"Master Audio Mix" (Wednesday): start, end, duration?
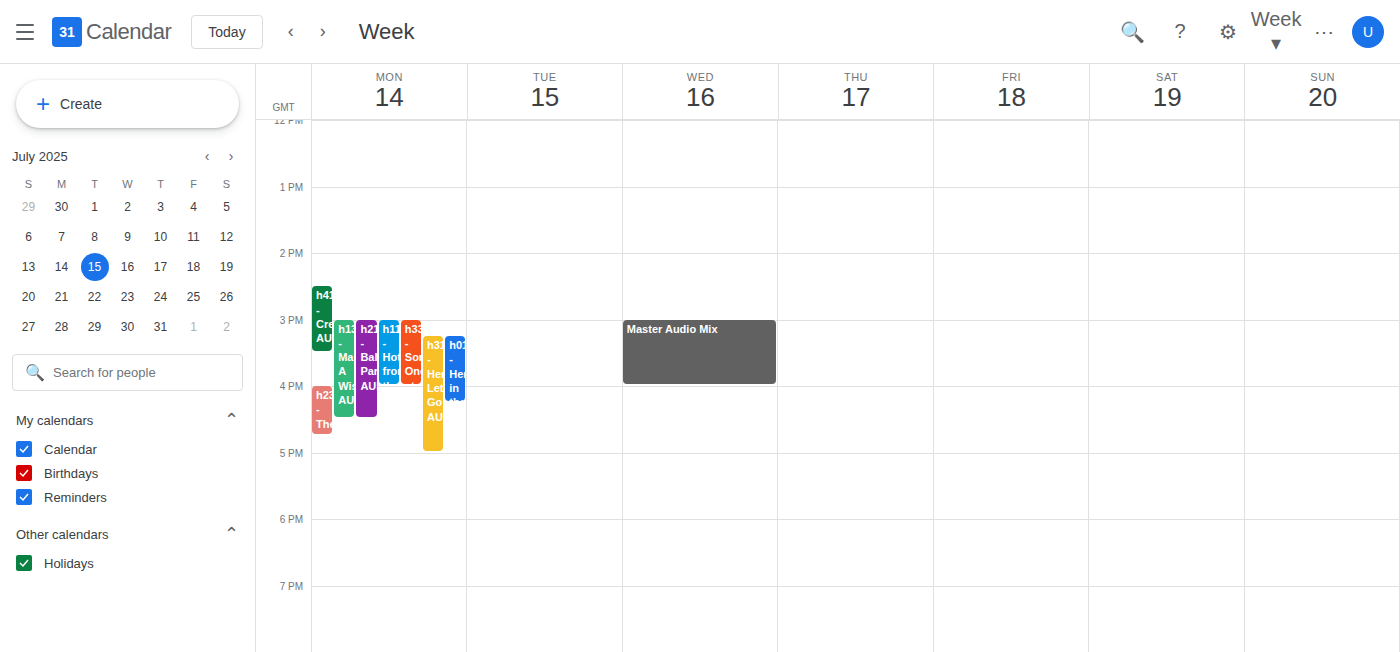
15:00 to 16:00, 1 hour